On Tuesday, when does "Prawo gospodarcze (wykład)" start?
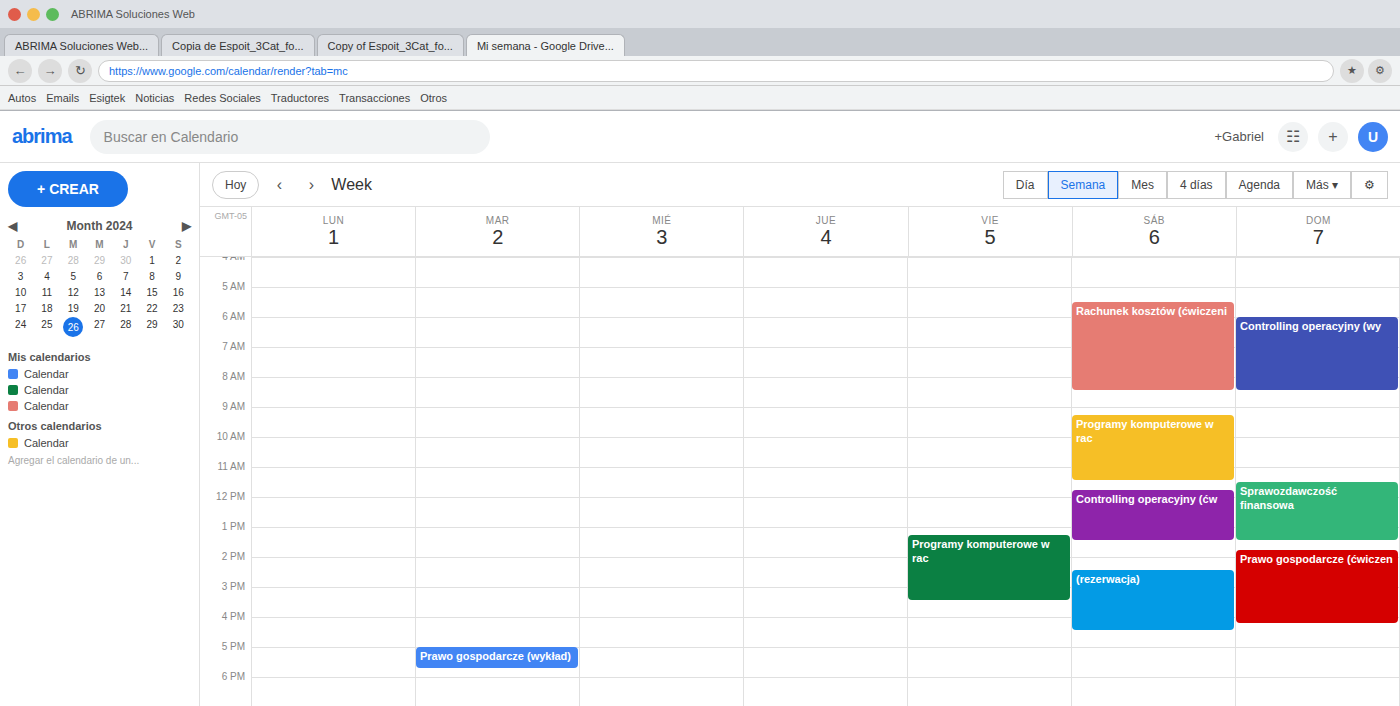
5:00 PM